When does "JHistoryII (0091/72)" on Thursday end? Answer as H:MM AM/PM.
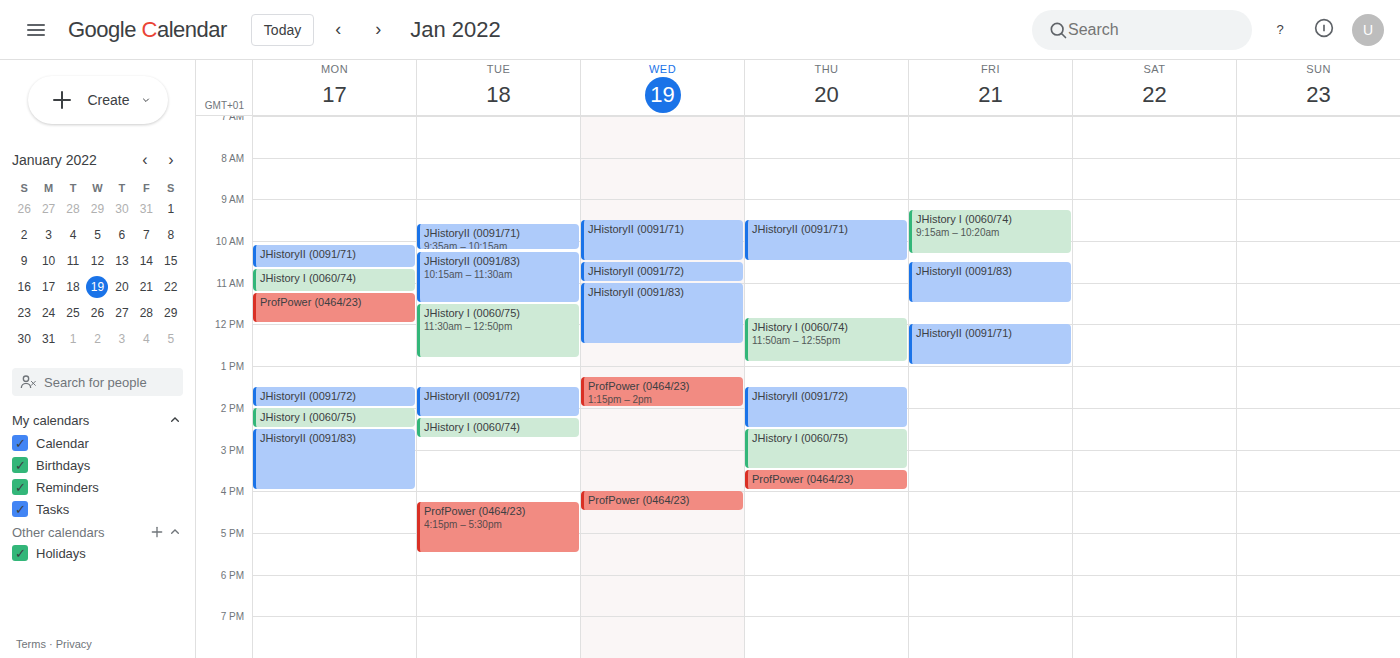
2:30 PM